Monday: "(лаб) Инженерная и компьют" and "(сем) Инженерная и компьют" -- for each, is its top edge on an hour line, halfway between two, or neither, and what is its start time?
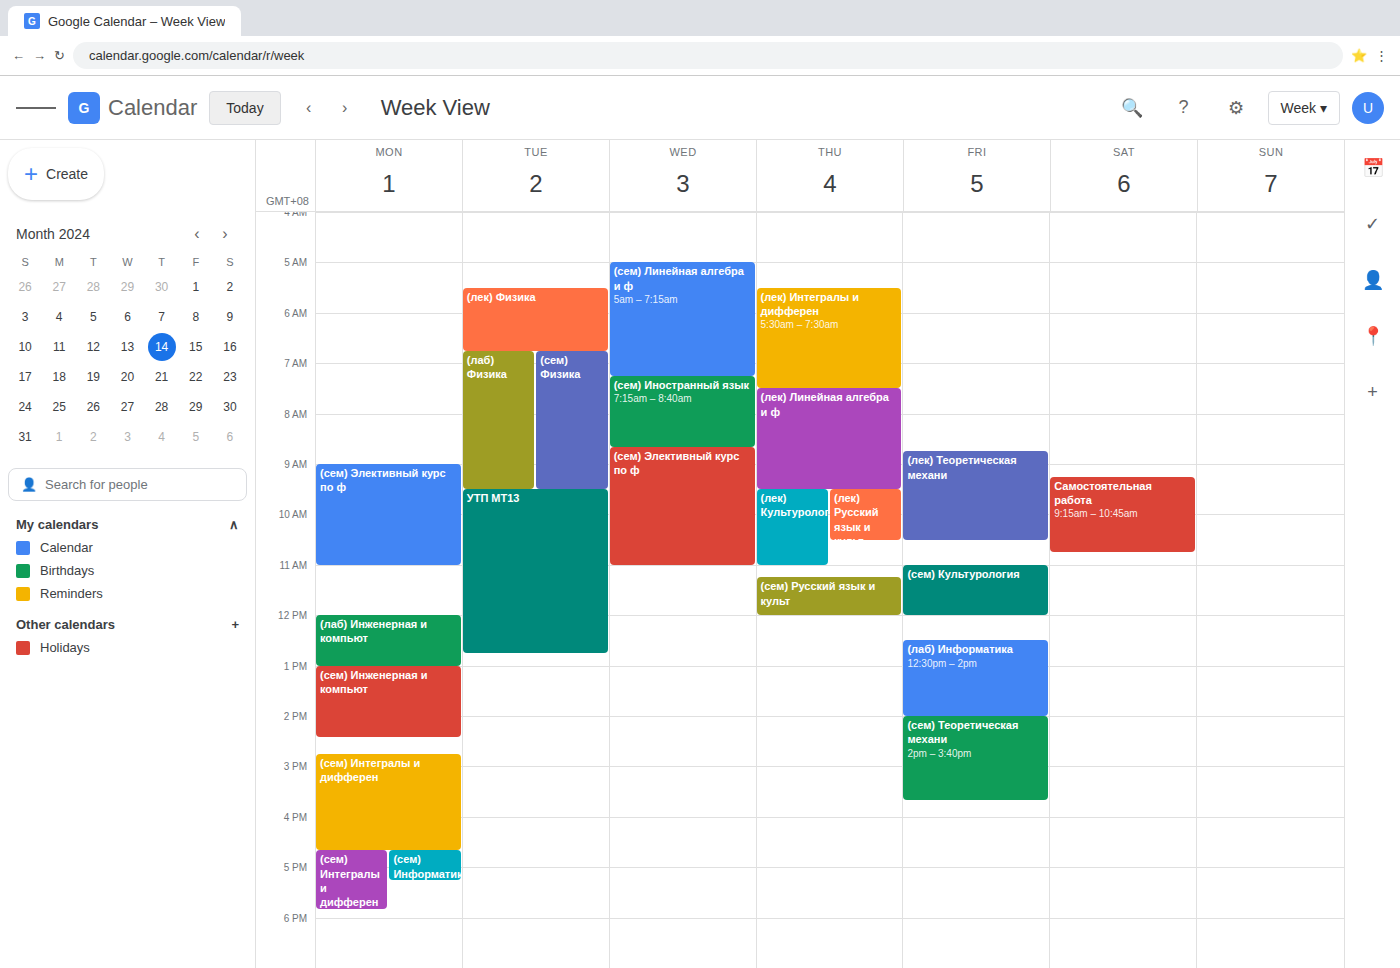
"(лаб) Инженерная и компьют": 12:00 PM, exactly on the 12 PM line. "(сем) Инженерная и компьют": 1:00 PM, exactly on the 1 PM line.